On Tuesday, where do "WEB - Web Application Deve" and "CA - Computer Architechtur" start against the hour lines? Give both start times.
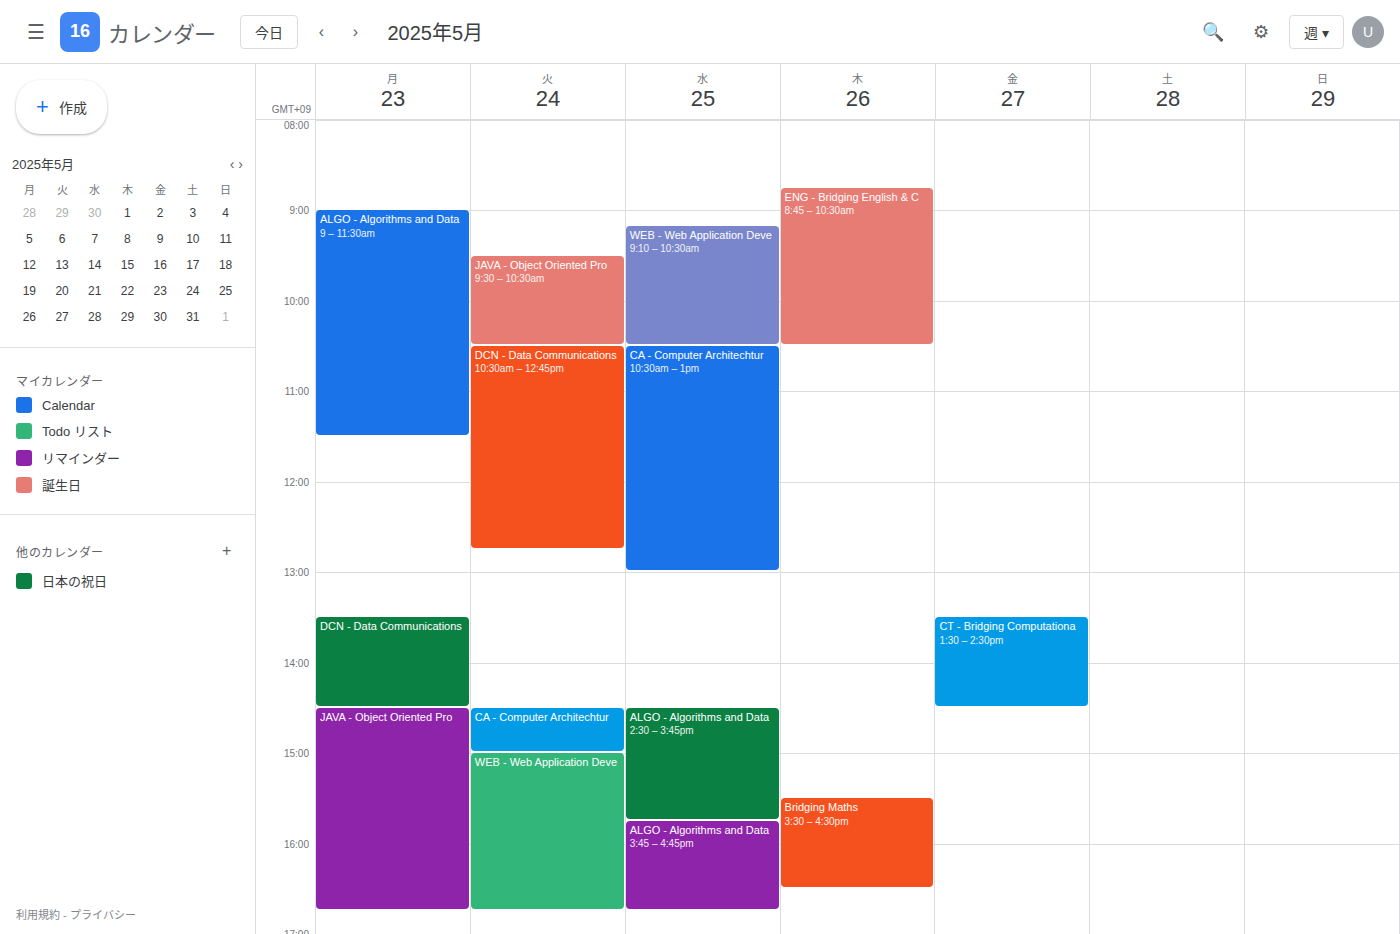
"WEB - Web Application Deve": 3:00 PM, exactly on the 3 PM line. "CA - Computer Architechtur": 2:30 PM, halfway between the 2 PM and 3 PM lines.